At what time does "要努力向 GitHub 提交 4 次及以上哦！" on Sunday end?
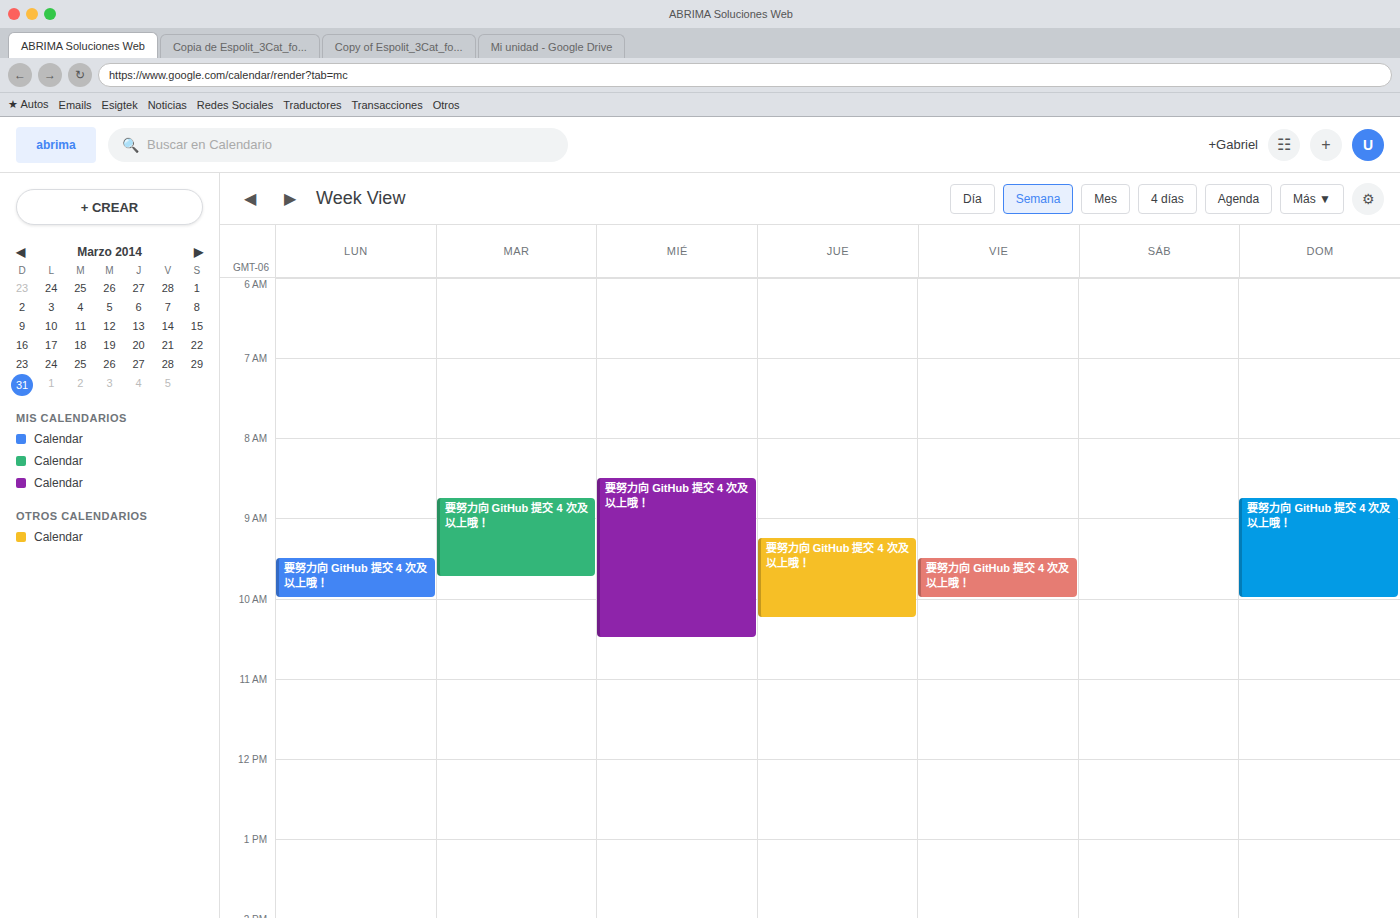
10:00 AM